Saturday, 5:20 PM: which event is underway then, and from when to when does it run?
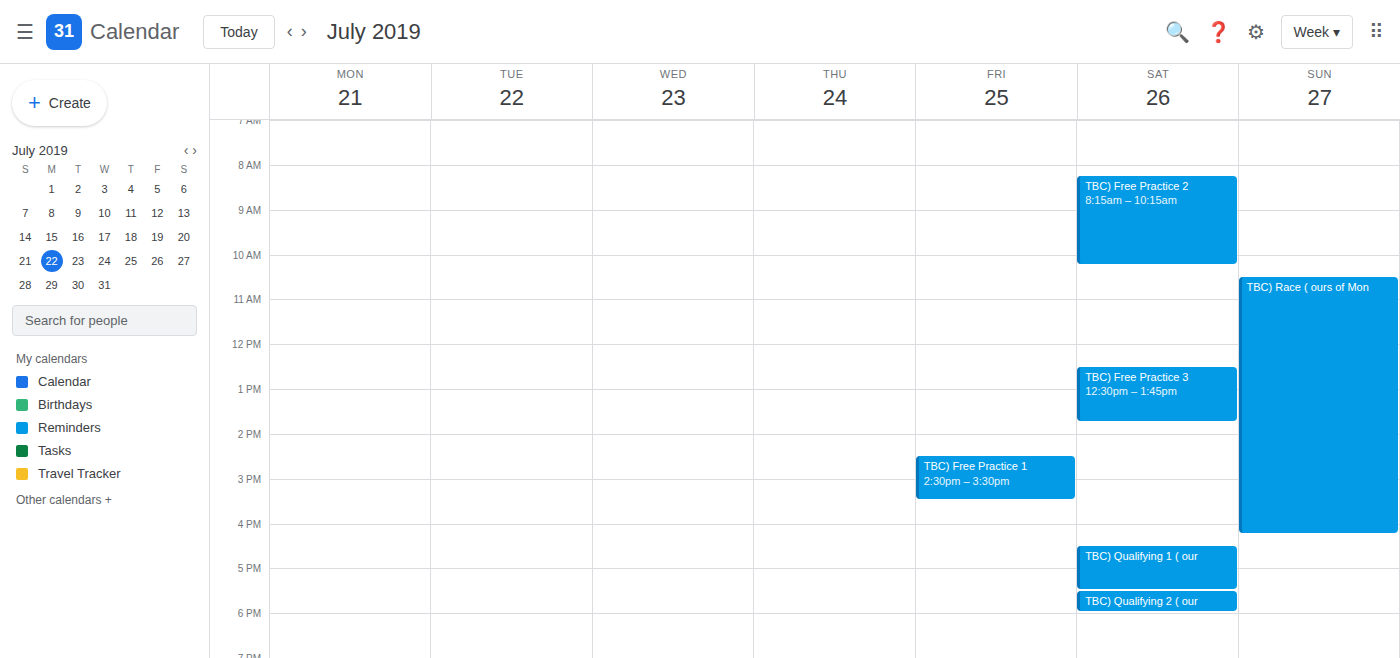
"TBC) Qualifying 1 ( our", 4:30 PM to 5:30 PM